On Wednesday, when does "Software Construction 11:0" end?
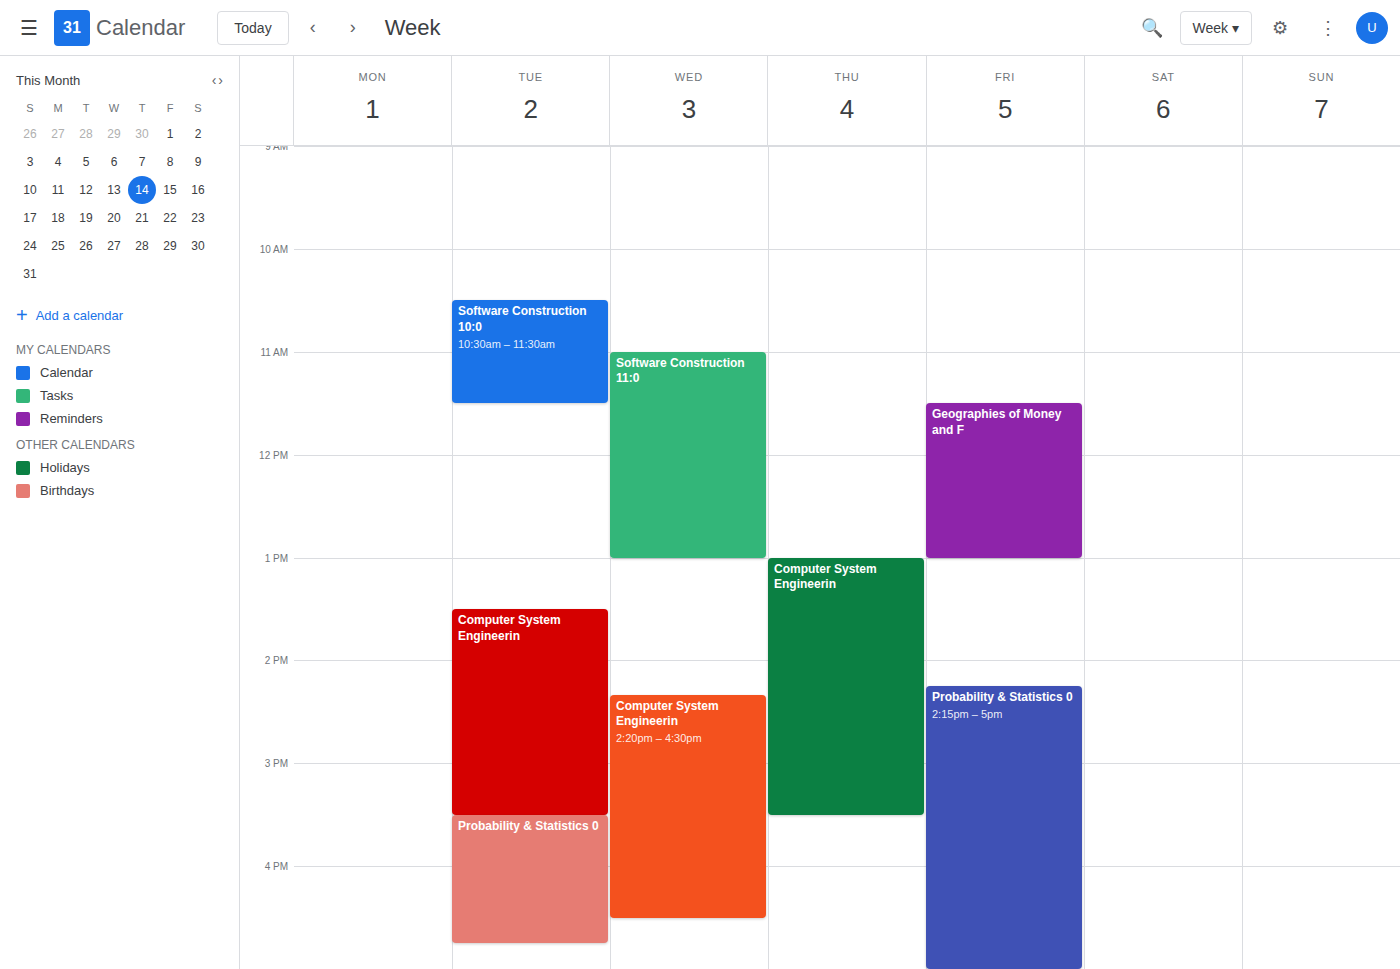
1:00 PM